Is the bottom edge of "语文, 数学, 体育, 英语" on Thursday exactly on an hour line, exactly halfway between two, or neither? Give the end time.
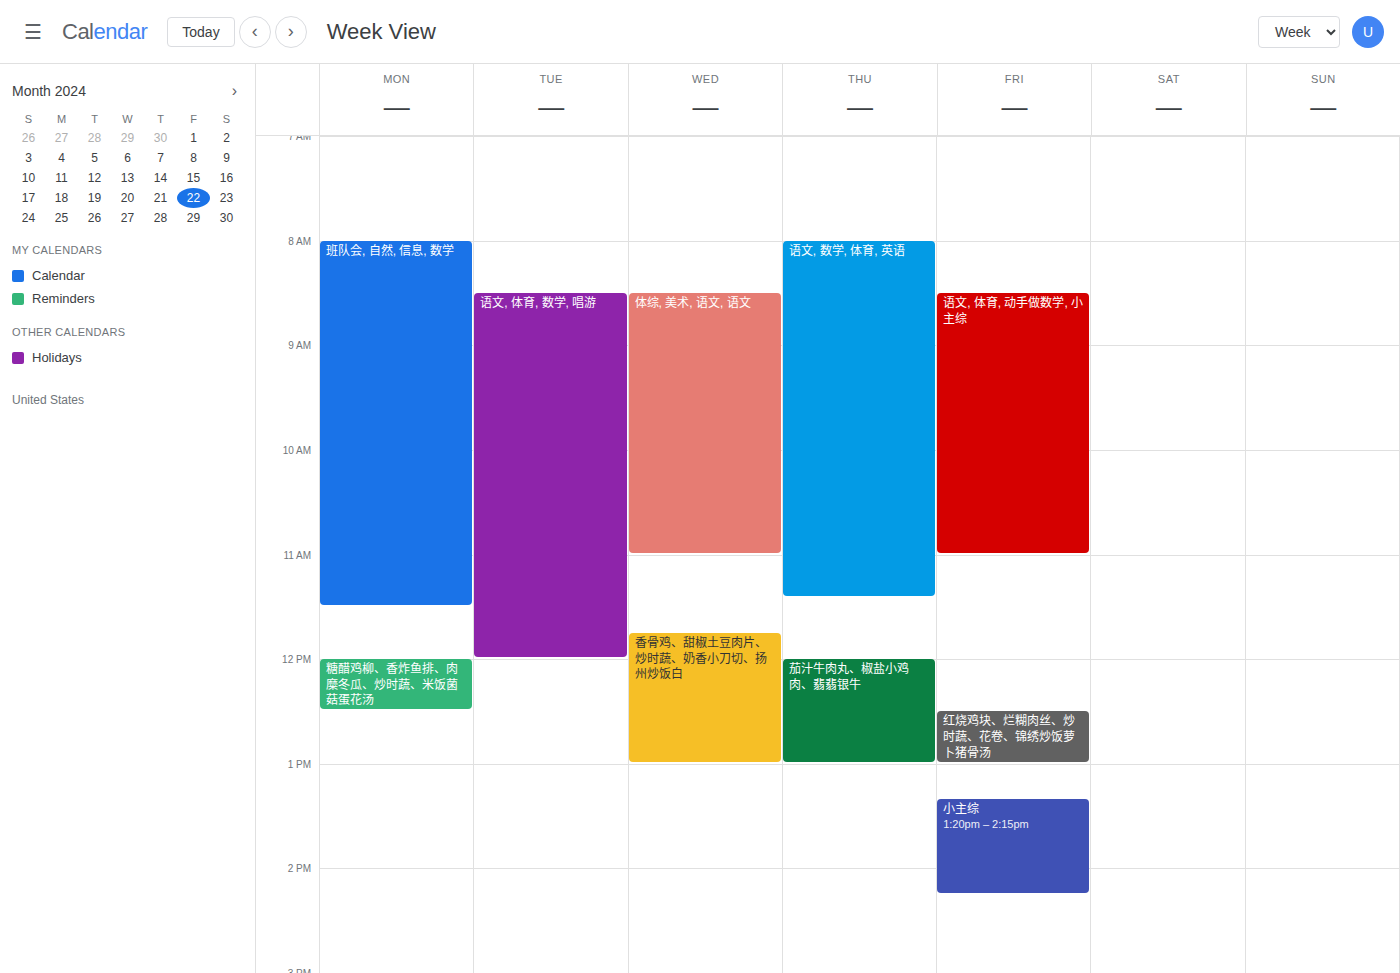
11:25 AM -- neither: 25 minutes below the 11 AM line and 35 minutes above the 12 PM line.